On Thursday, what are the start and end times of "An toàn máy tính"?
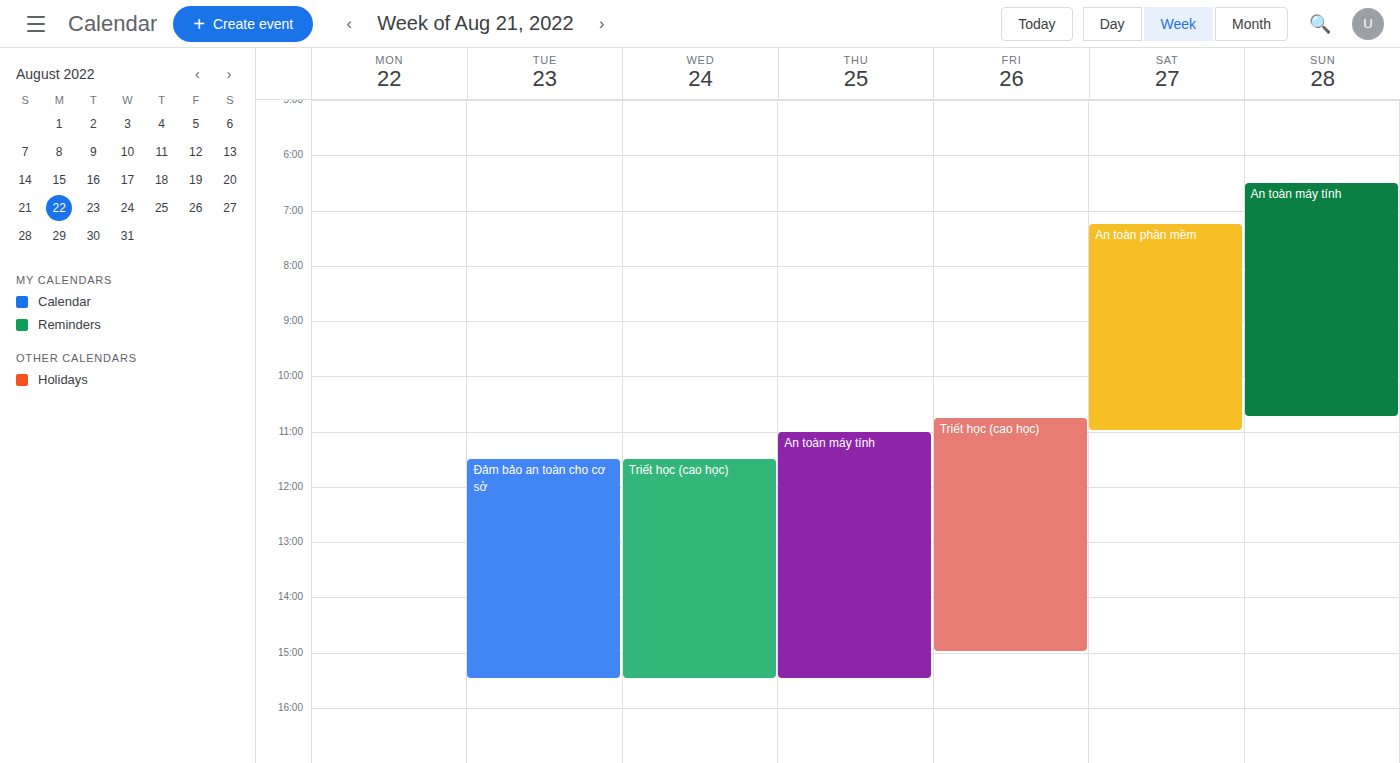
11:00 AM to 3:30 PM